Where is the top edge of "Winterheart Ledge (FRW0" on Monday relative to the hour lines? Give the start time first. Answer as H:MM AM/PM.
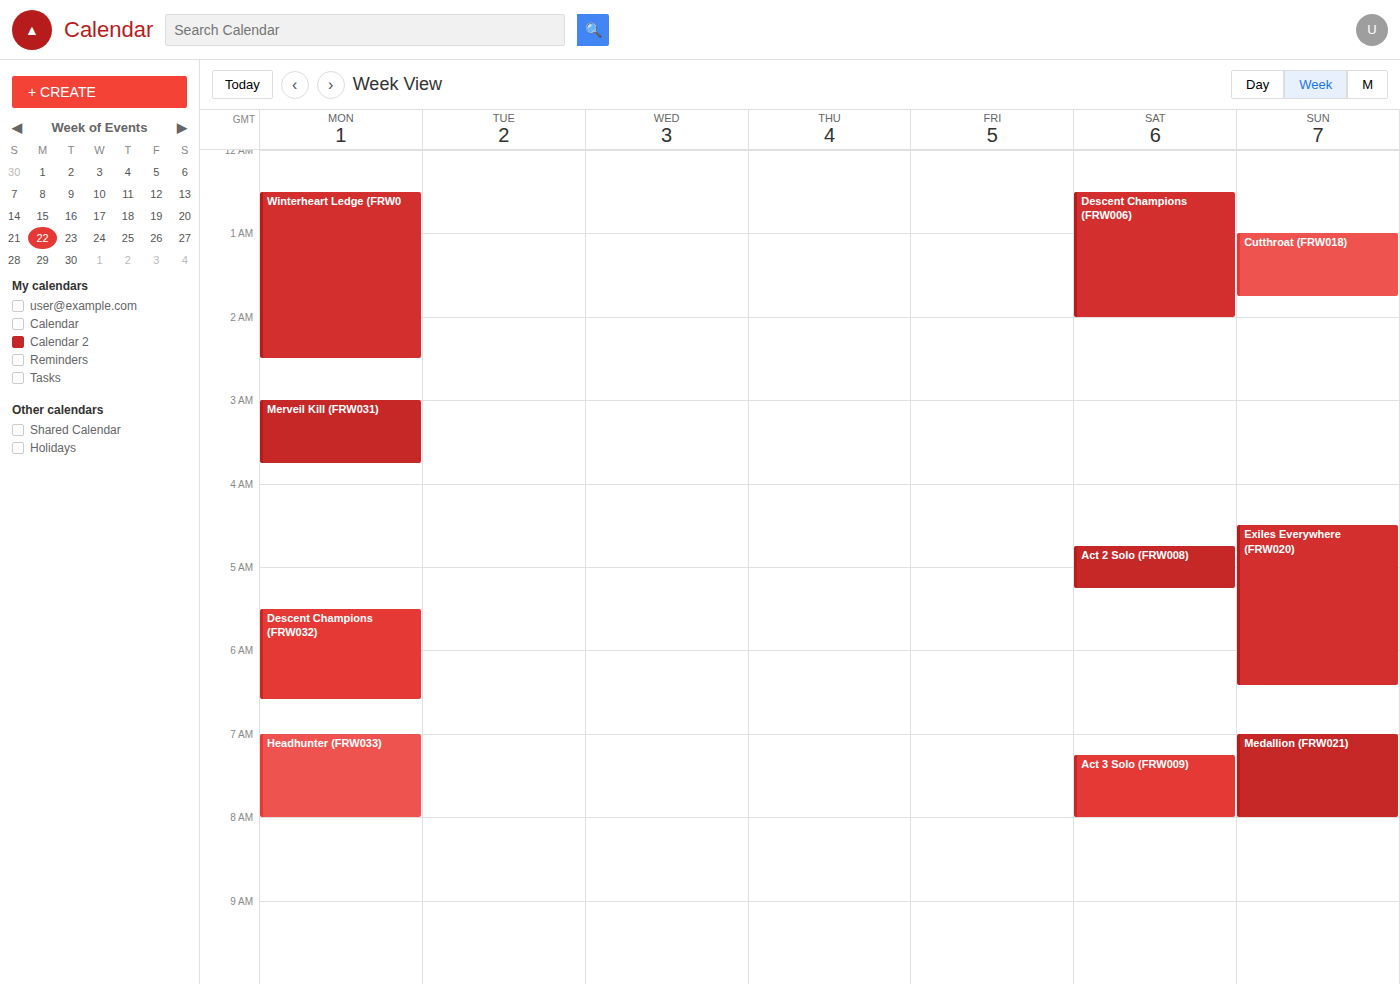
12:30 AM -- halfway between the 12 AM and 1 AM lines.